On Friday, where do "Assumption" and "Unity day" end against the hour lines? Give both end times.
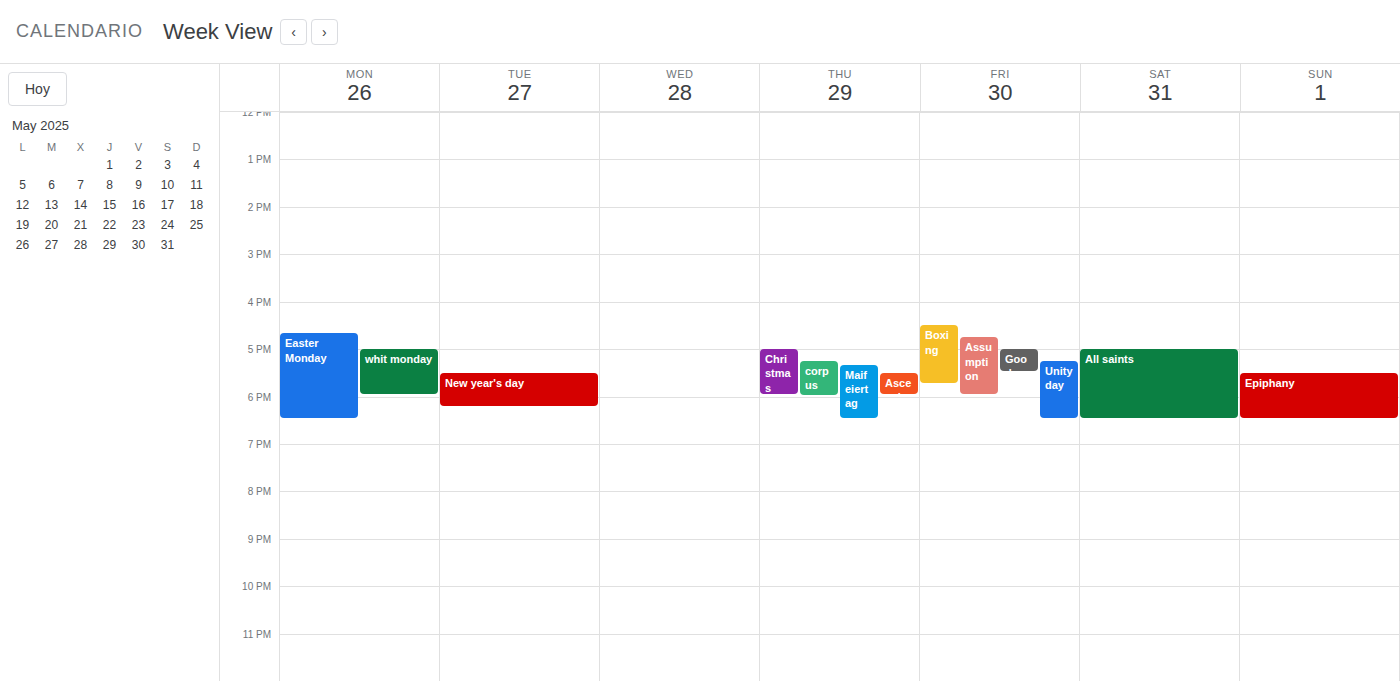
"Assumption": 6:00 PM, exactly on the 6 PM line. "Unity day": 6:30 PM, halfway between the 6 PM and 7 PM lines.